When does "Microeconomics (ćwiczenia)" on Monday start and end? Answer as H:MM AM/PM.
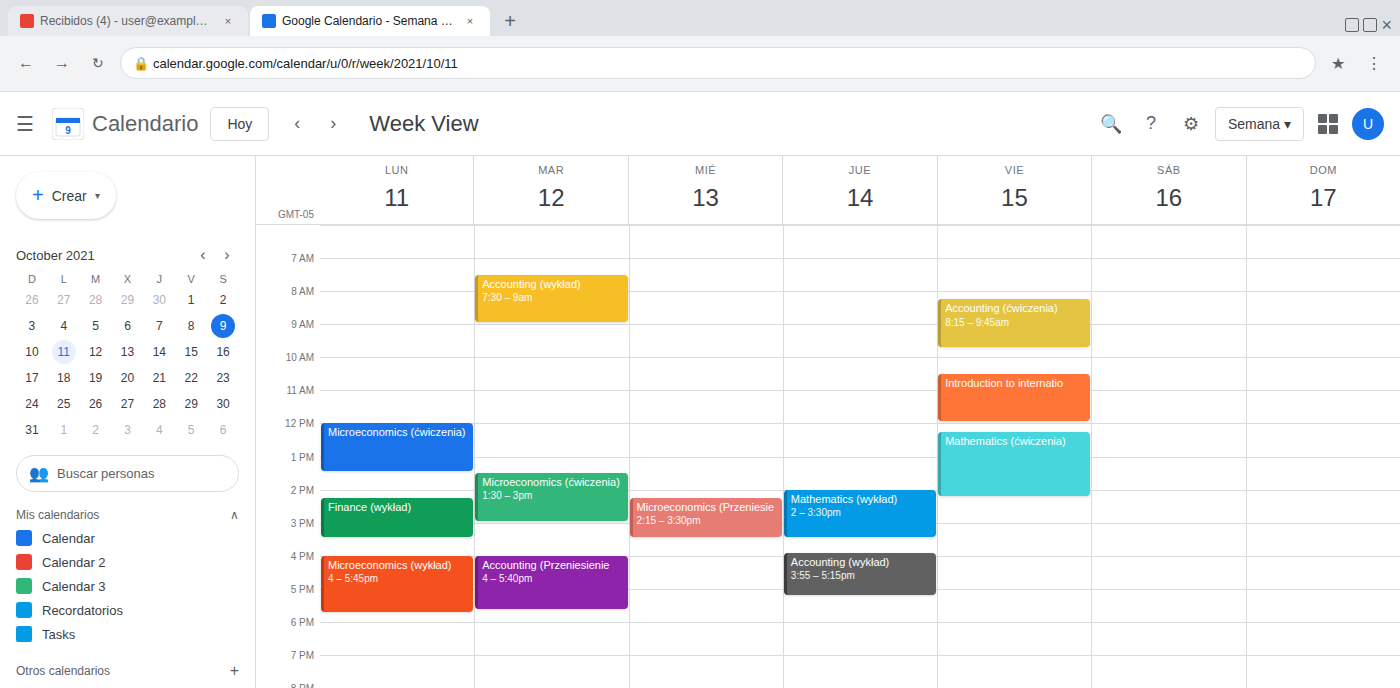
12:00 PM to 1:30 PM